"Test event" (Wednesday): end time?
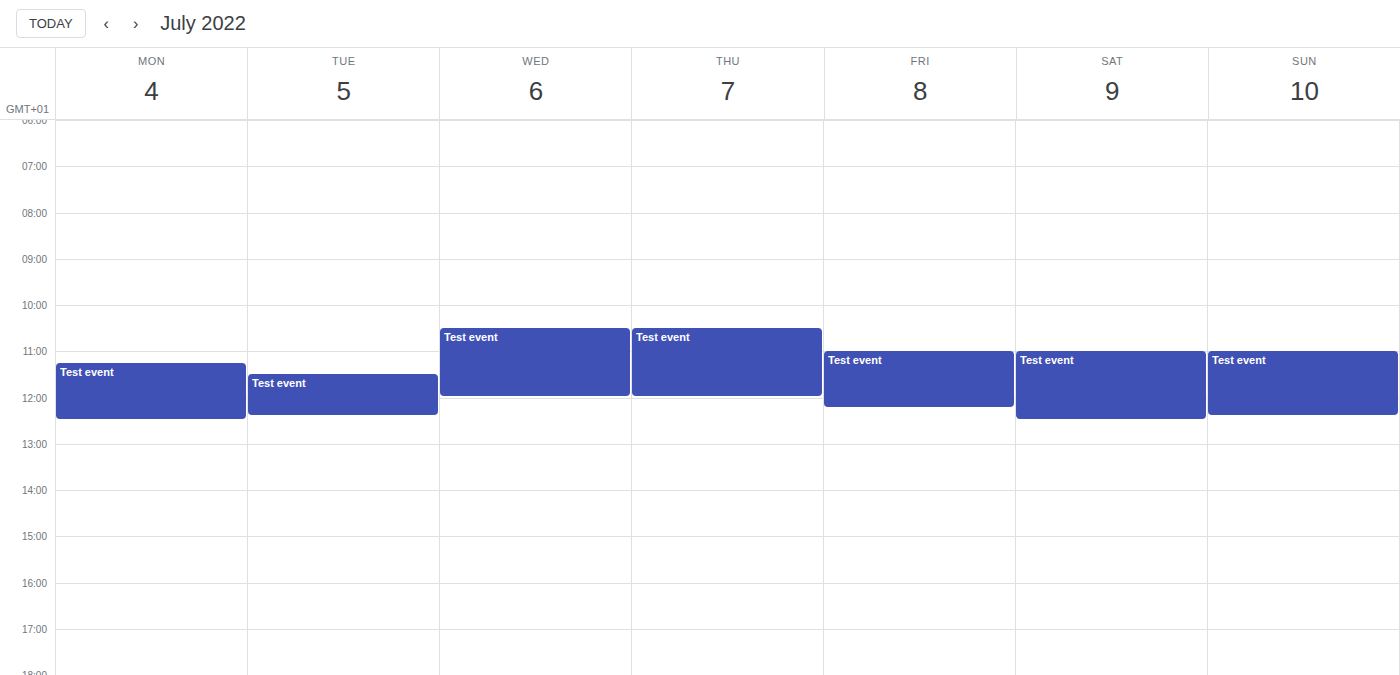
12:00